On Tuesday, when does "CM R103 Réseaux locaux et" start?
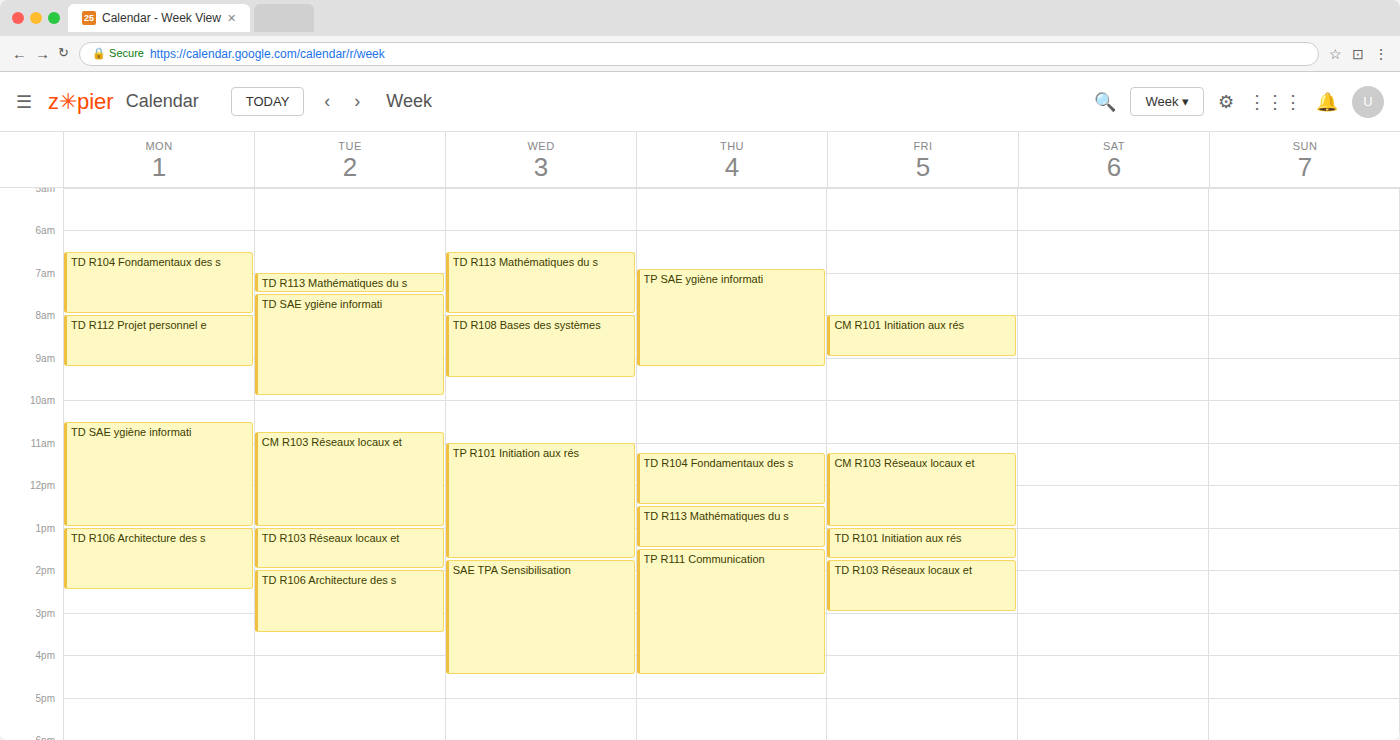
10:45 AM